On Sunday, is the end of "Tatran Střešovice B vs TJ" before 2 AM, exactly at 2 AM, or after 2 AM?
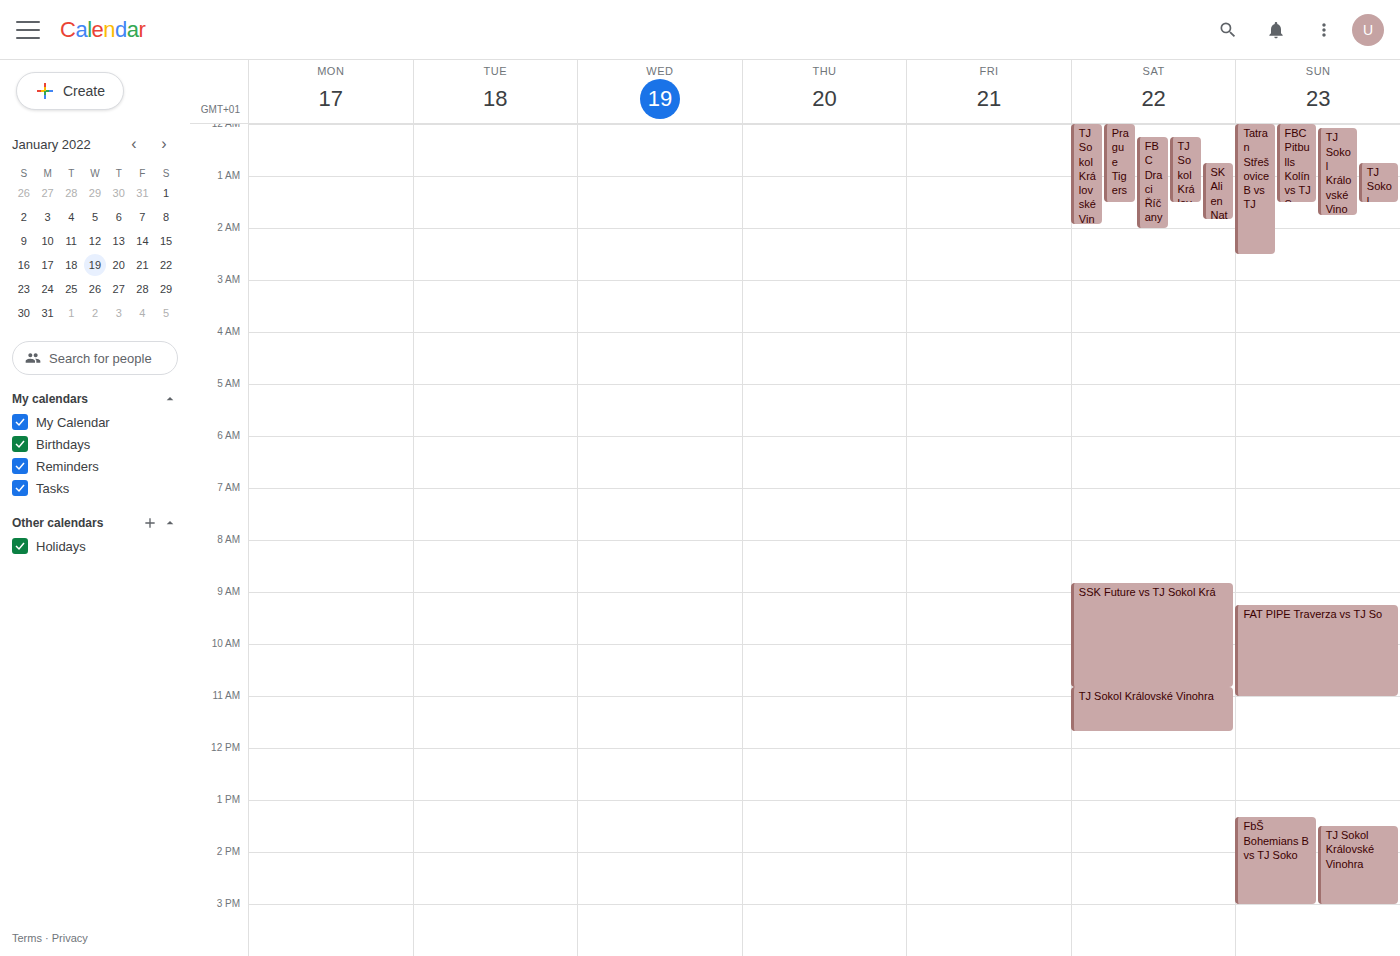
2:30 AM -- after 2 AM, 30 minutes below the 2 AM line.